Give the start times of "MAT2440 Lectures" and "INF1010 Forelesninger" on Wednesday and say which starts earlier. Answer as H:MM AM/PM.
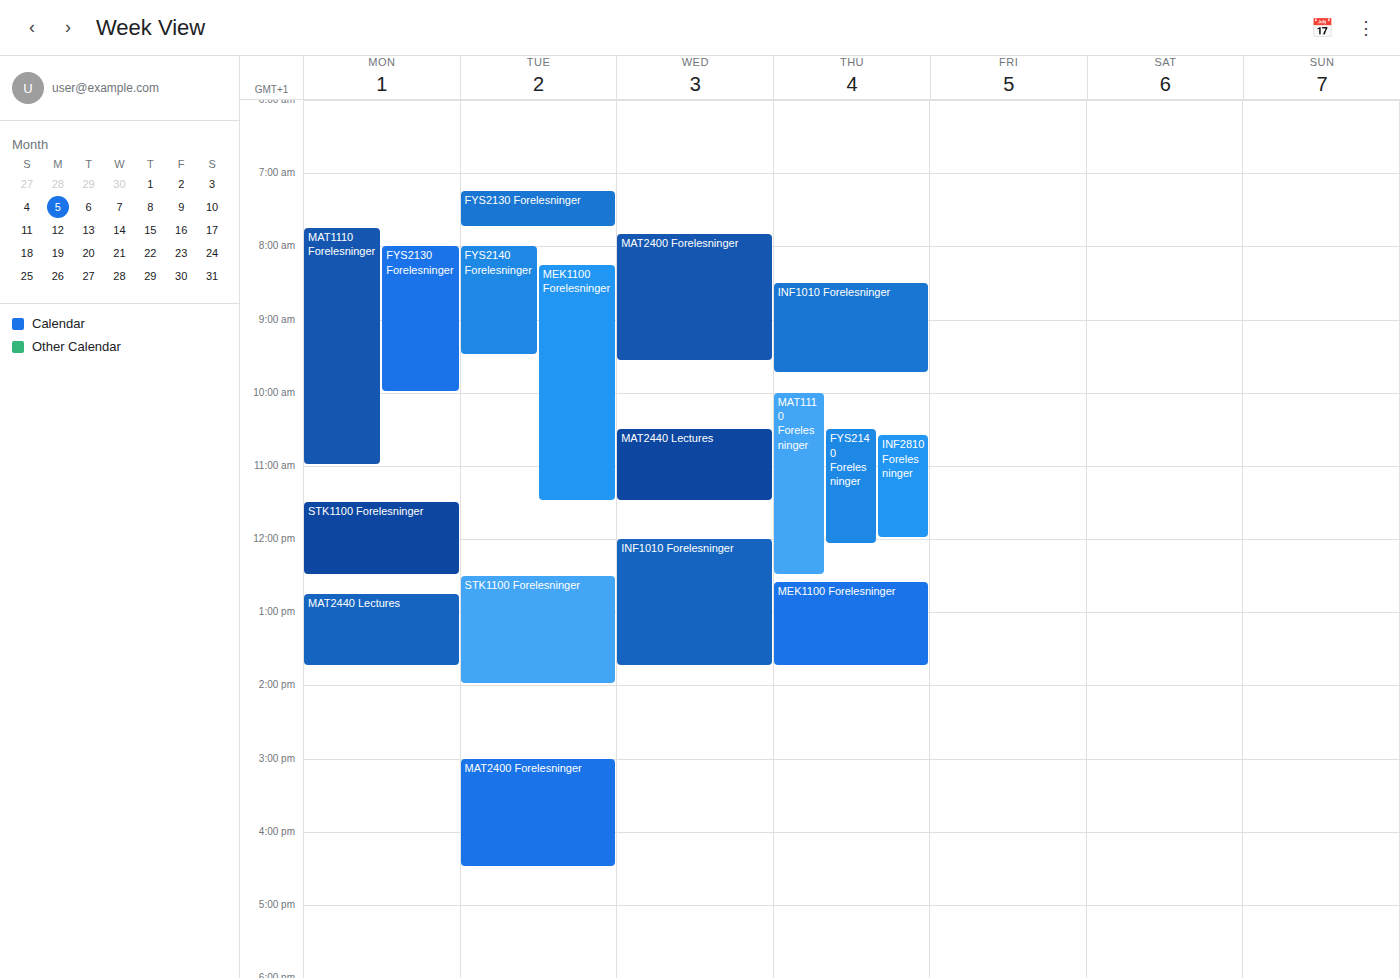
"MAT2440 Lectures" 10:30 AM; "INF1010 Forelesninger" 12:00 PM.